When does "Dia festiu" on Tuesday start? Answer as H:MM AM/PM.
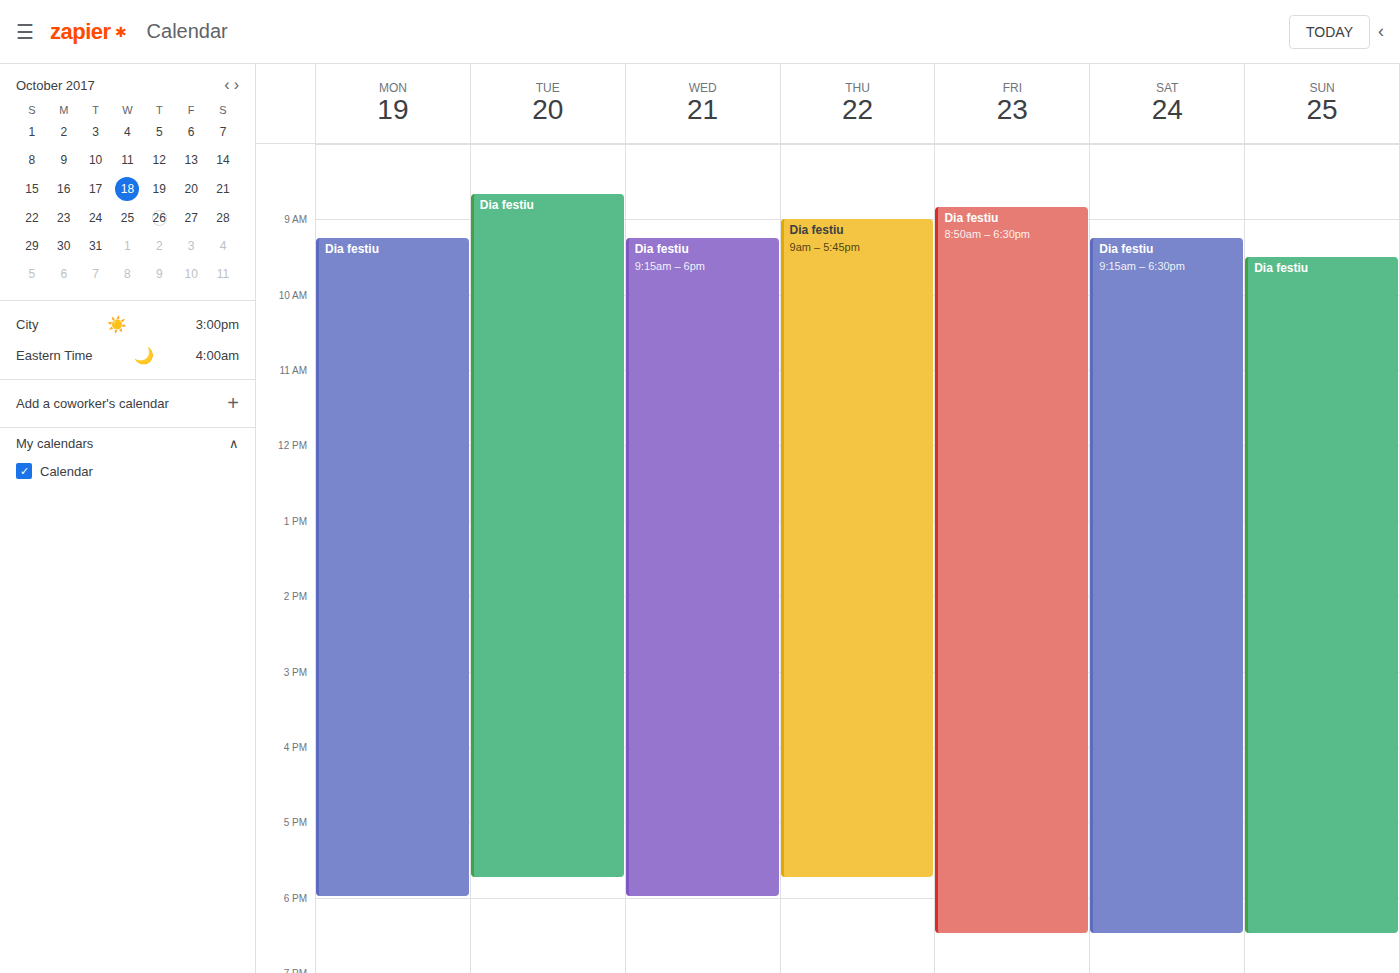
8:40 AM